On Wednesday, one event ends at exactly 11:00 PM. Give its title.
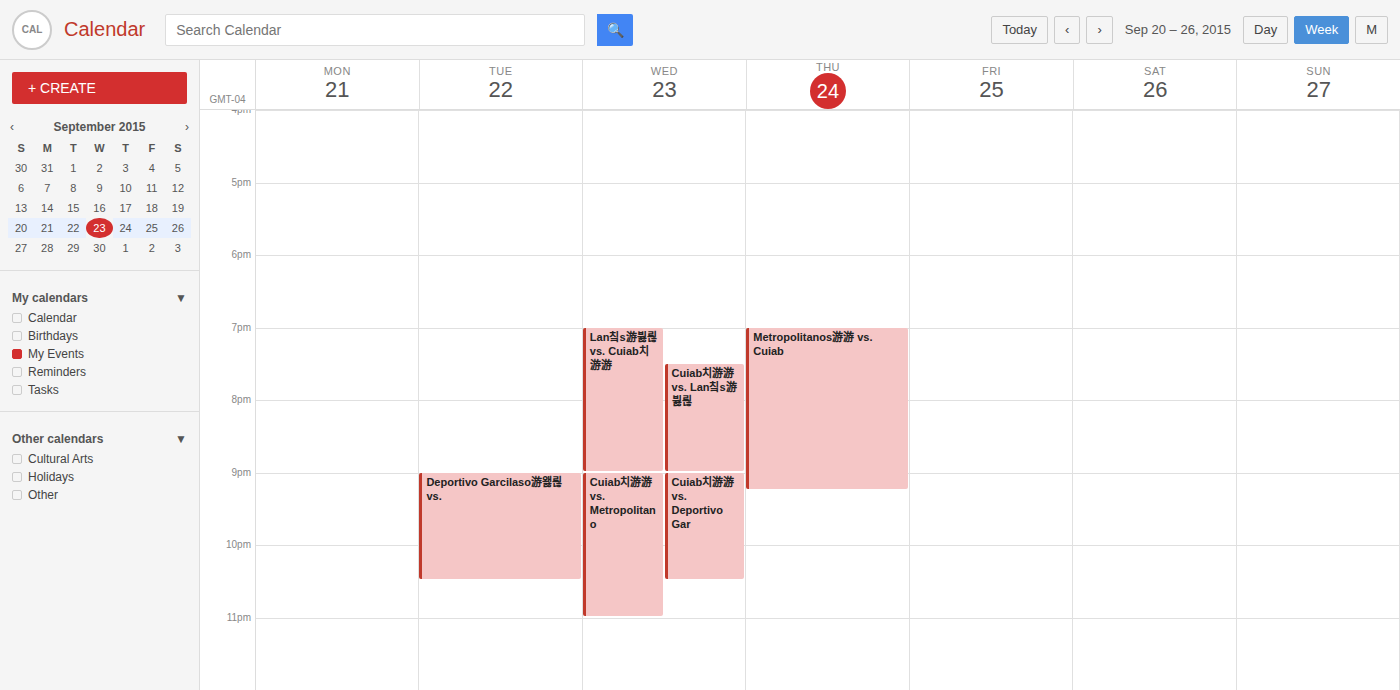
"Cuiab치游游 vs. Metropolitano"